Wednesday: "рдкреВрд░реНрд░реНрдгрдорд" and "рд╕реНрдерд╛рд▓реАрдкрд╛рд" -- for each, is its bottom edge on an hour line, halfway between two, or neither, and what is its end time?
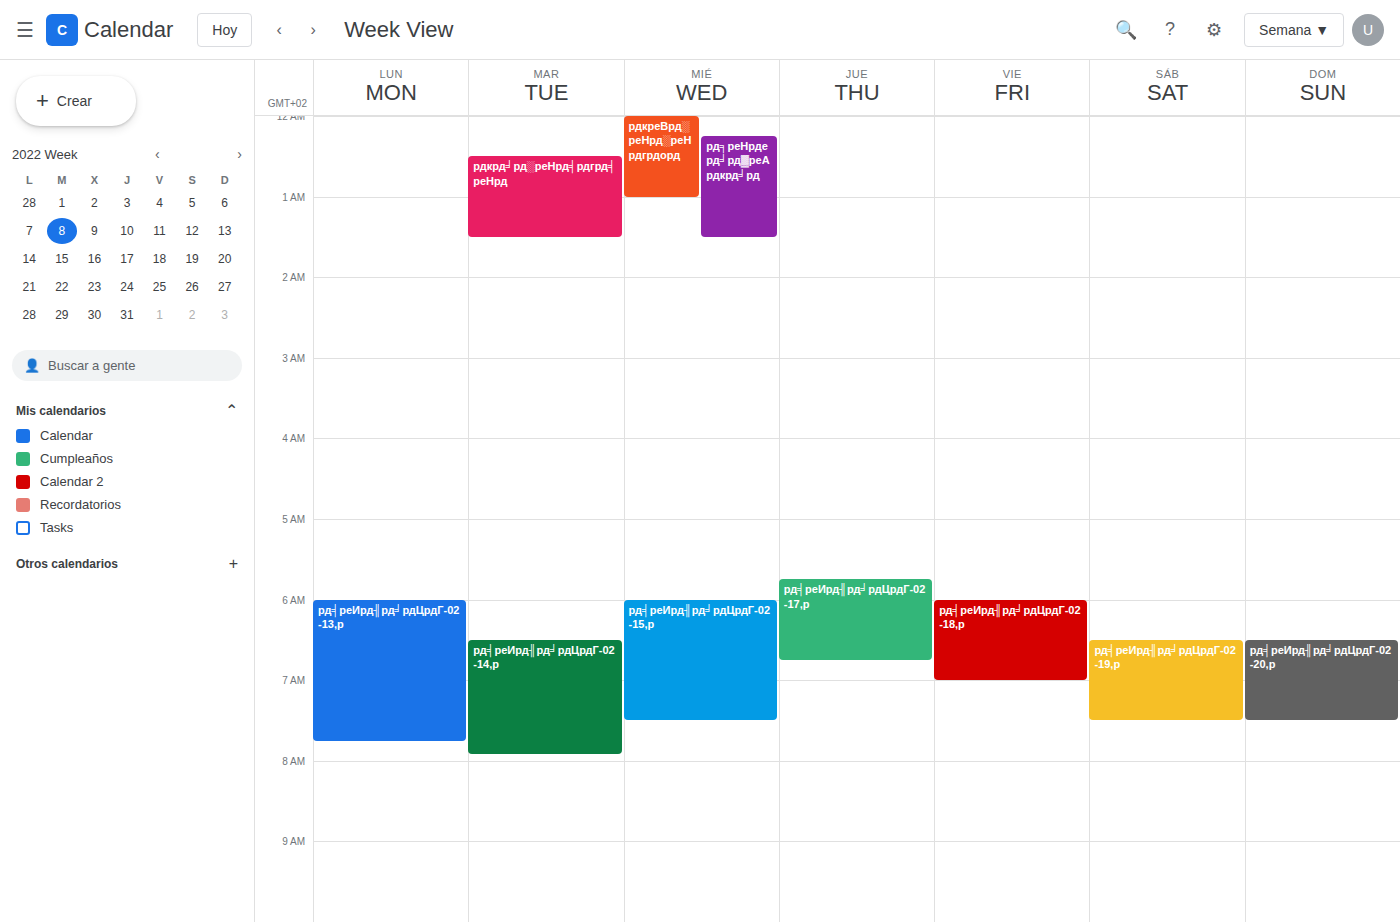
"рдкреВрд░реНрд░реНрдгрдорд": 01:00, exactly on the 01:00 line. "рд╕реНрдерд╛рд▓реАрдкрд╛рд": 01:30, halfway between the 01:00 and 02:00 lines.